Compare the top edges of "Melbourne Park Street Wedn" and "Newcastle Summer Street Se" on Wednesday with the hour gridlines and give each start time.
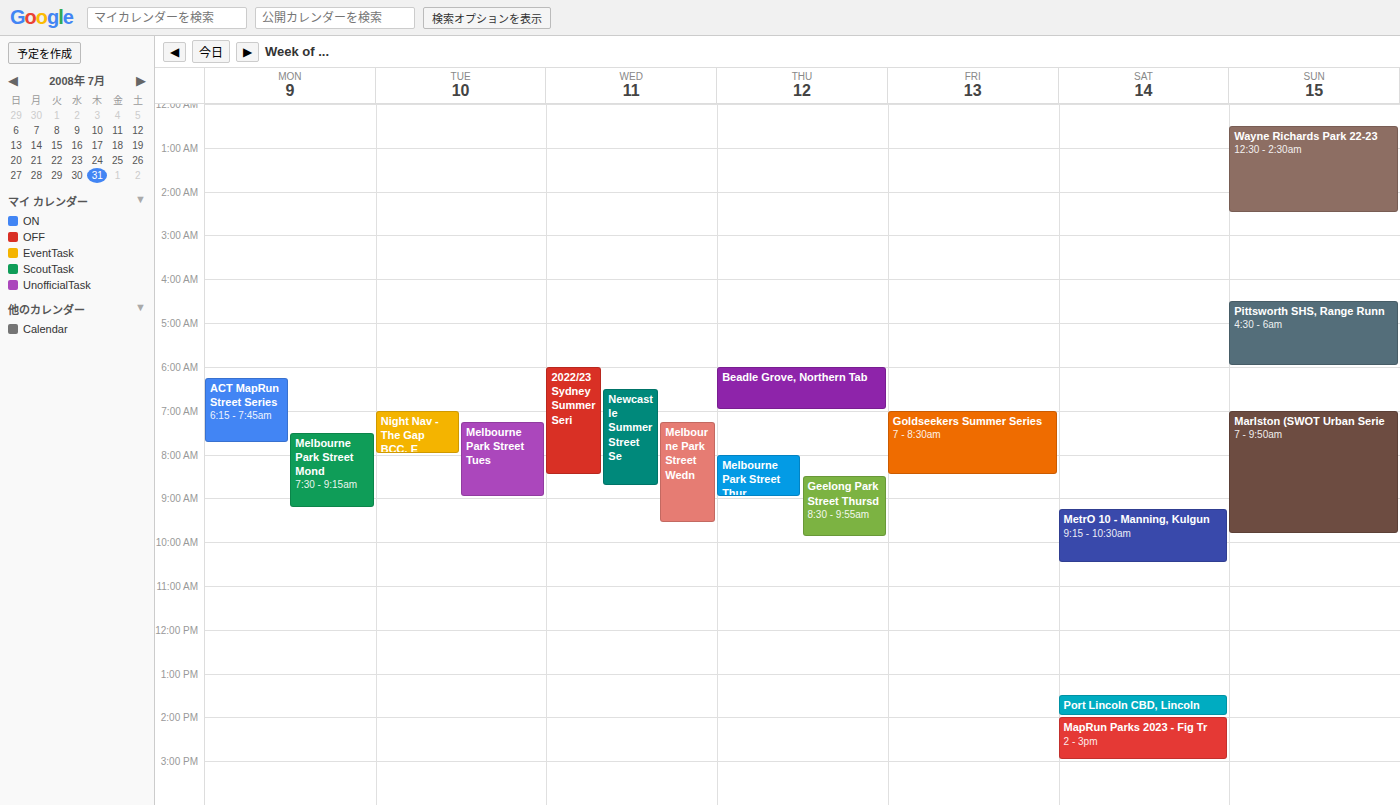
"Melbourne Park Street Wedn": 7:15 AM, neither: a quarter of the way from the 7 AM line to the 8 AM line. "Newcastle Summer Street Se": 6:30 AM, halfway between the 6 AM and 7 AM lines.